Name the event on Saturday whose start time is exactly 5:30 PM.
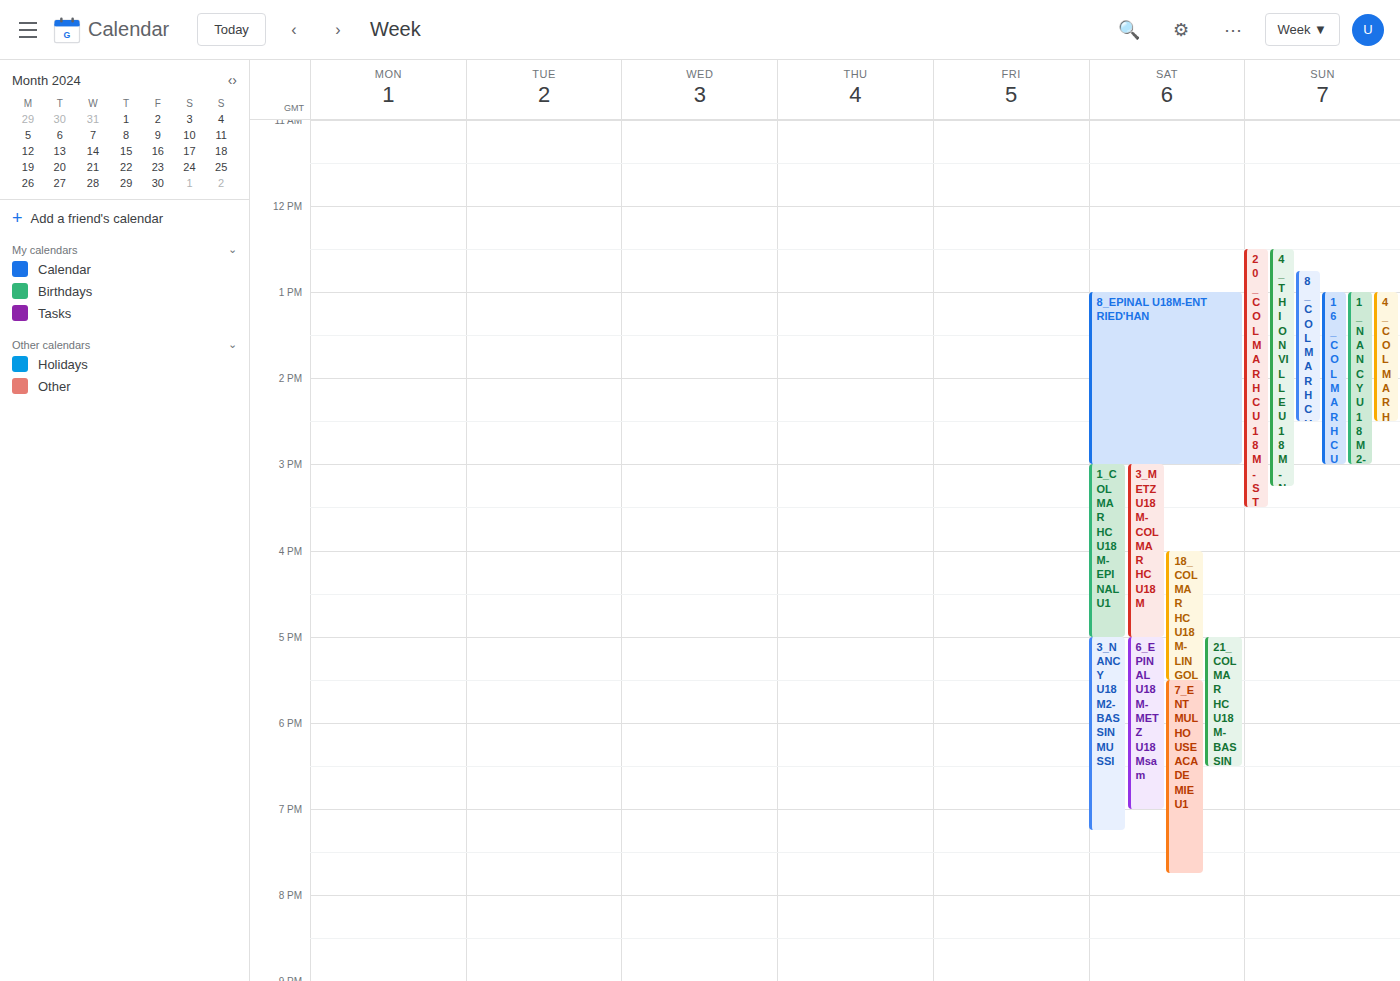
"7_ENT MULHOUSE ACADEMIE U1"